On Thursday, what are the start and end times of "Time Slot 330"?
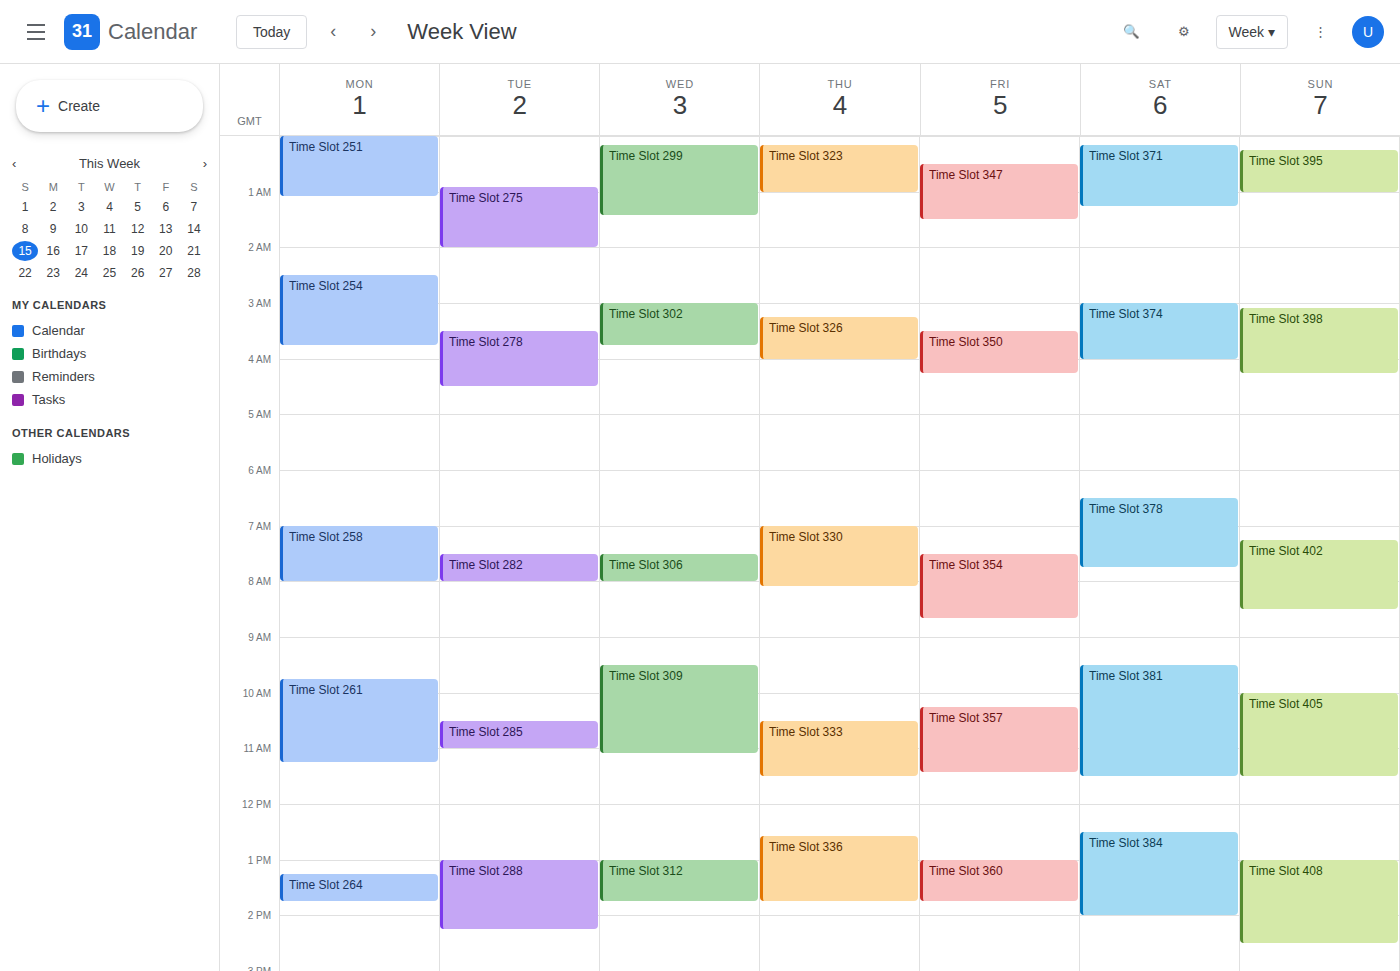
7:00 AM to 8:05 AM